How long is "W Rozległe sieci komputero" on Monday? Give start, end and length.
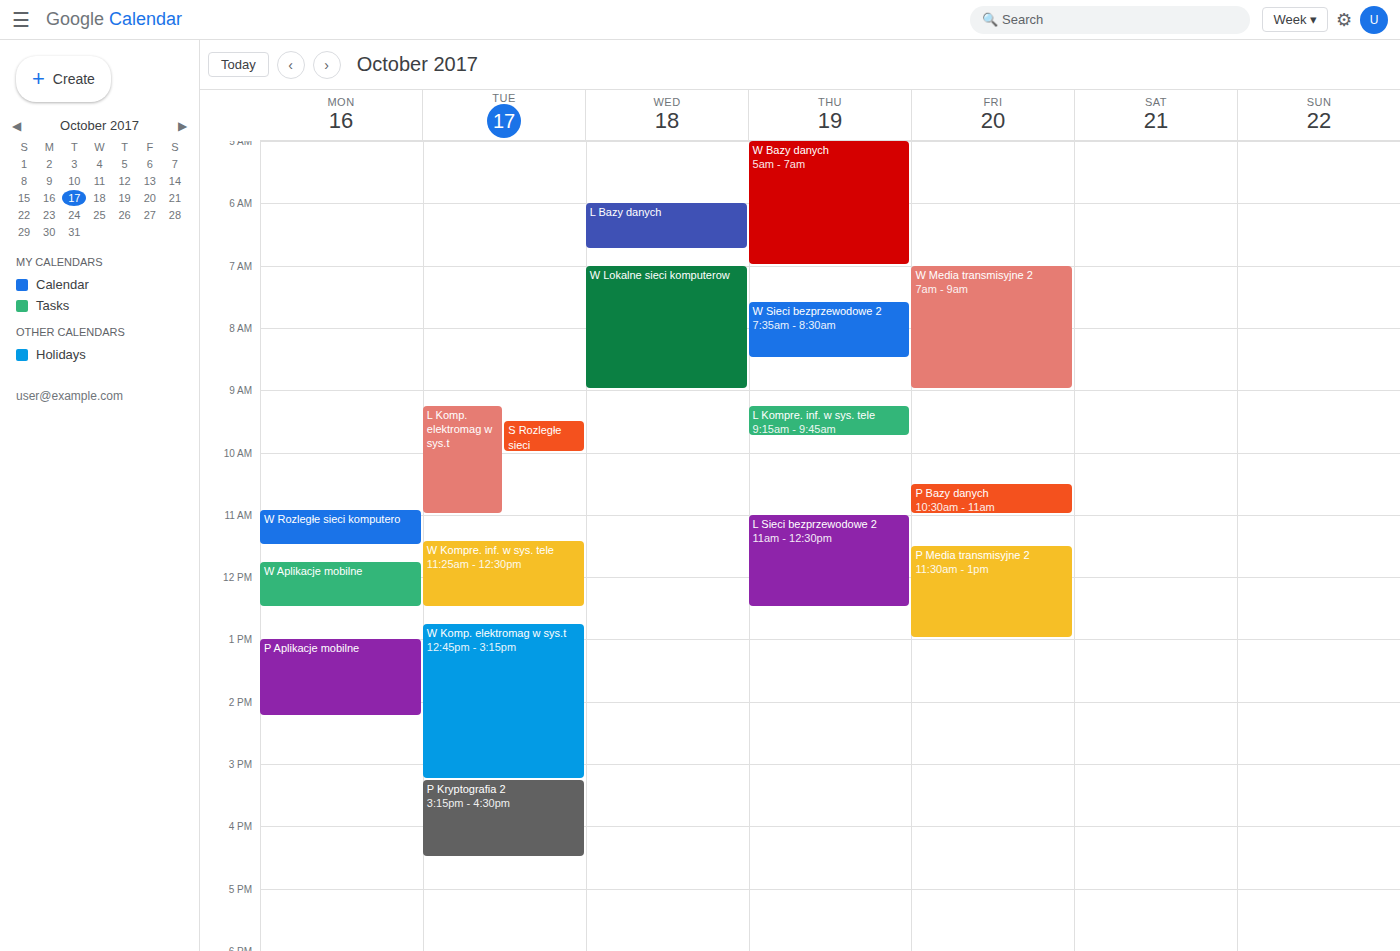
10:55 AM to 11:30 AM, 35 minutes